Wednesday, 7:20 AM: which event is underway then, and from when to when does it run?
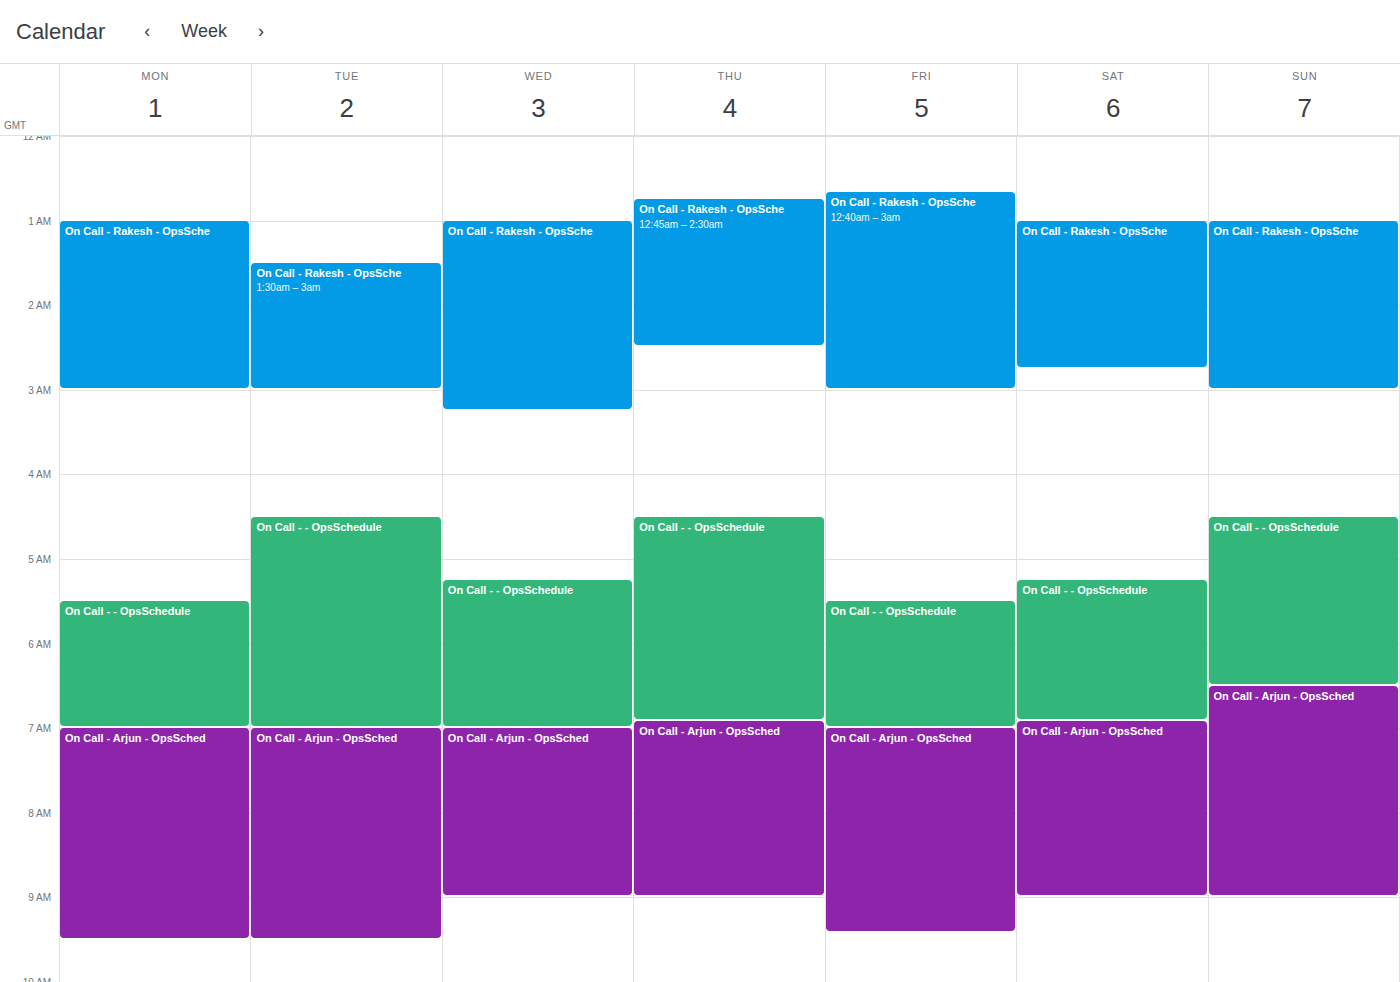
"On Call - Arjun - OpsSched", 7:00 AM to 9:00 AM